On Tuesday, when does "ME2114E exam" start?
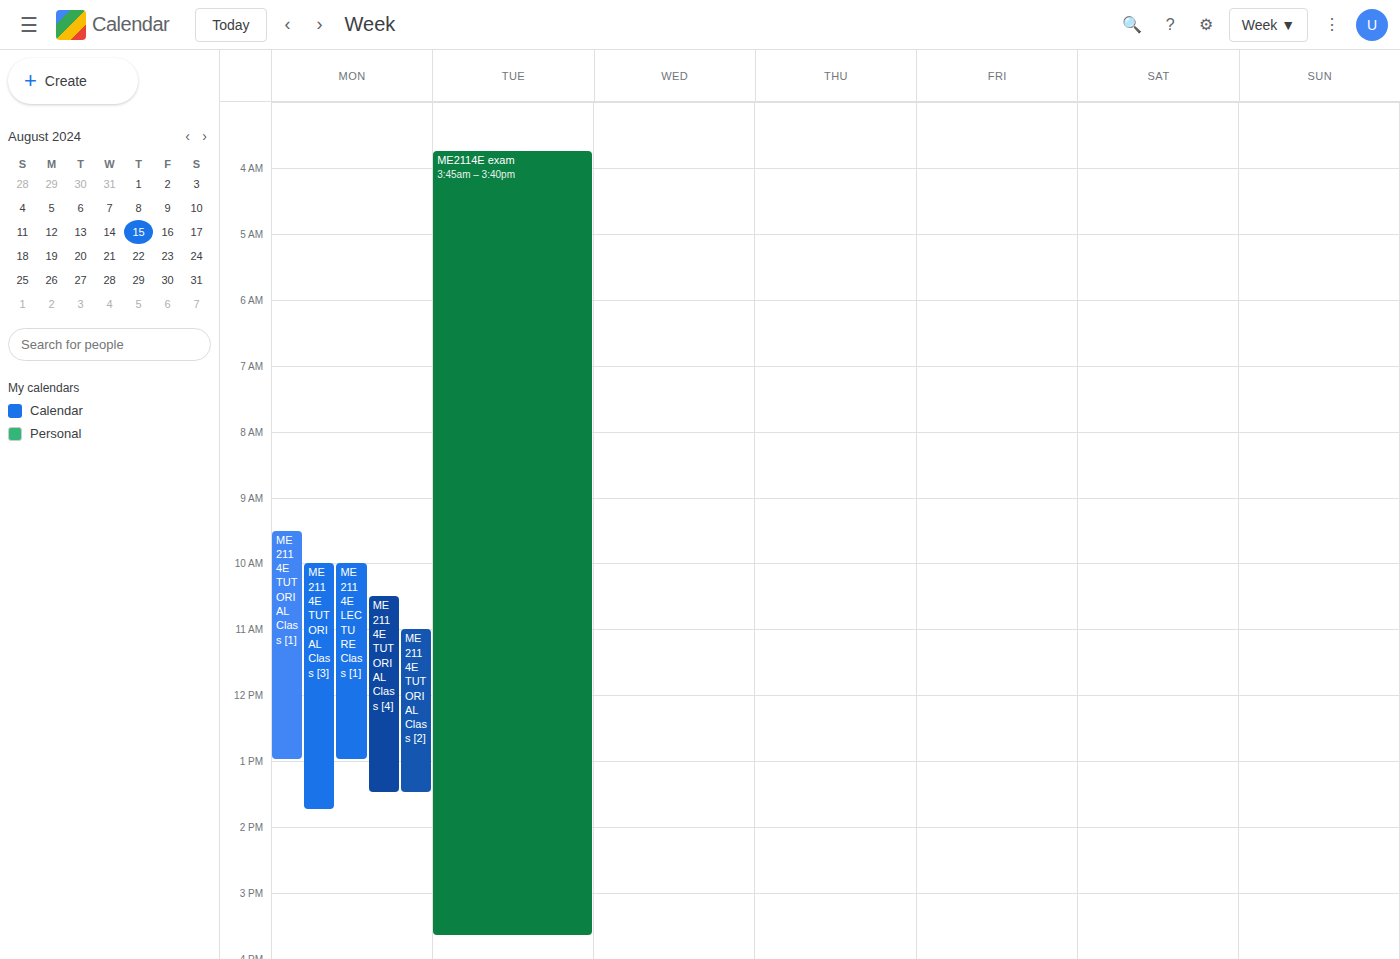
03:45